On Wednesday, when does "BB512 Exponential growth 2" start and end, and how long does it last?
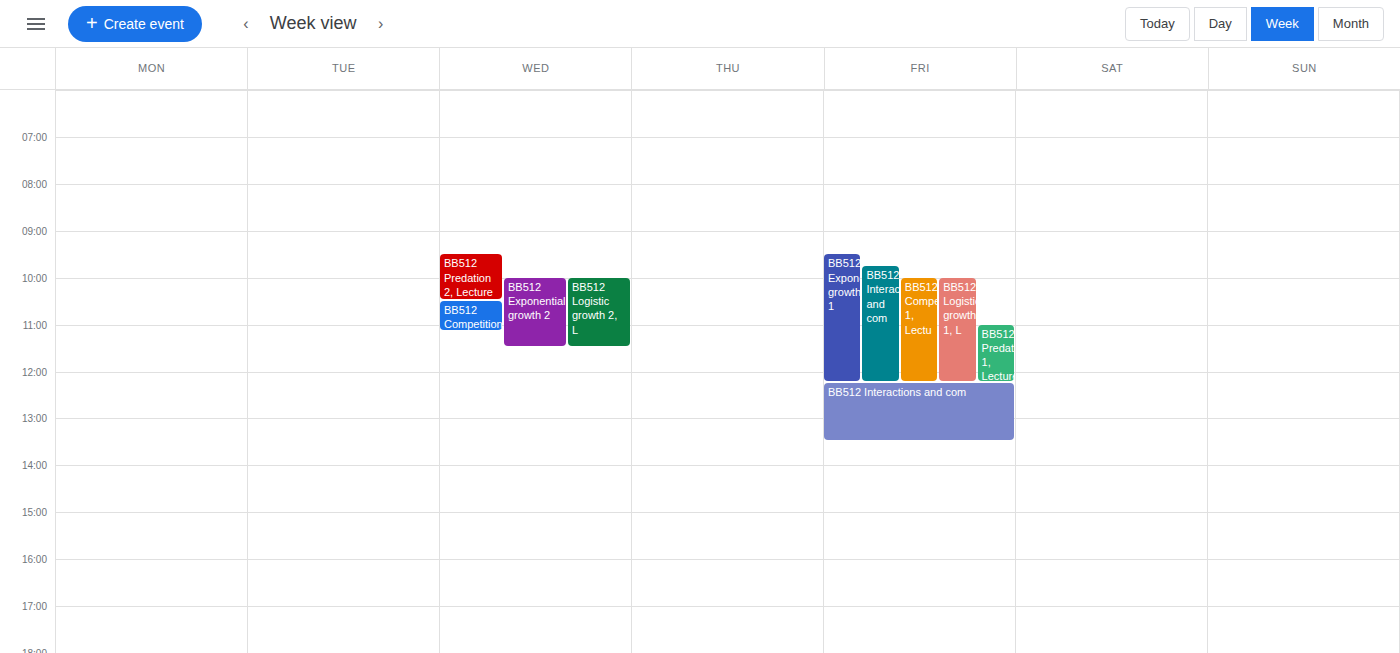
10:00 AM to 11:30 AM, 1 hour 30 minutes